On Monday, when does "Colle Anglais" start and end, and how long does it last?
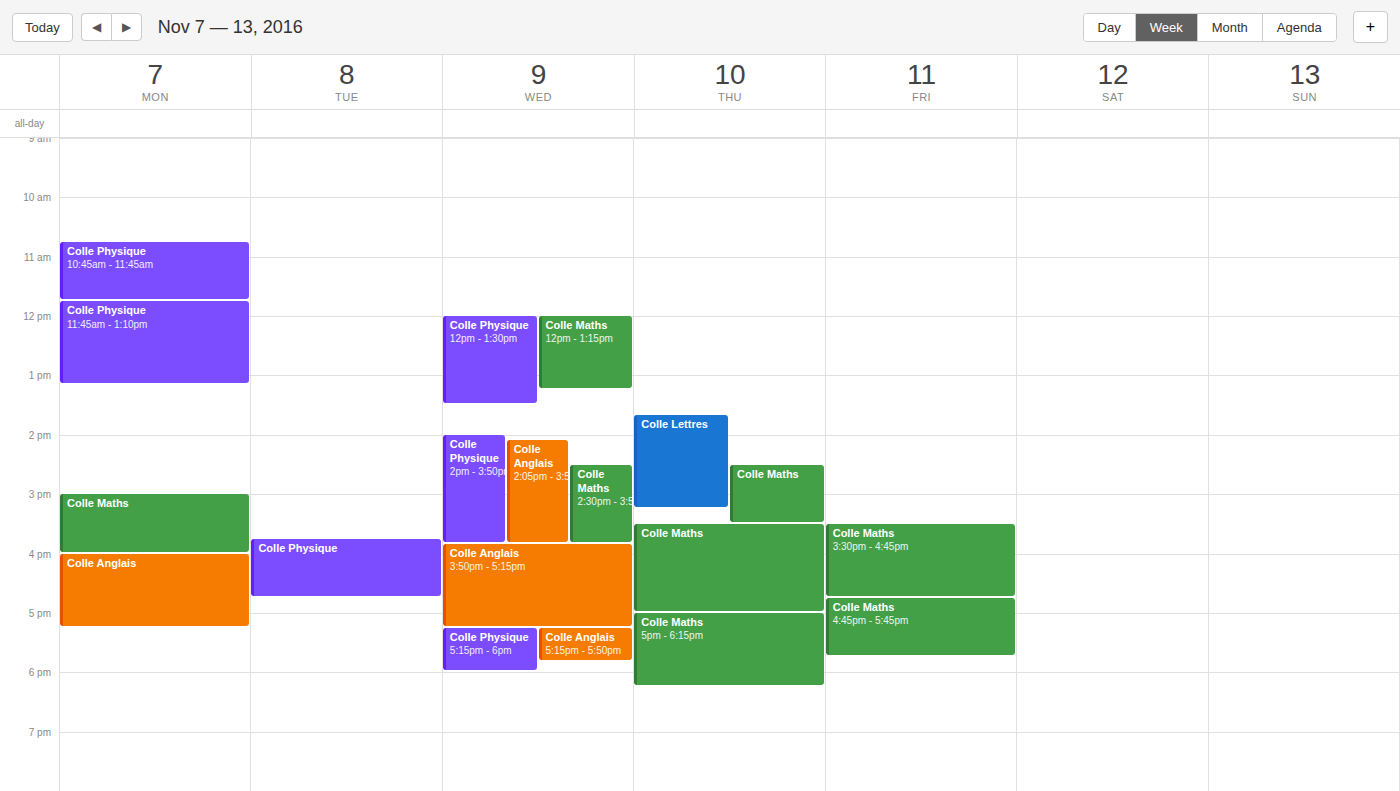
16:00 to 17:15, 1 hour 15 minutes